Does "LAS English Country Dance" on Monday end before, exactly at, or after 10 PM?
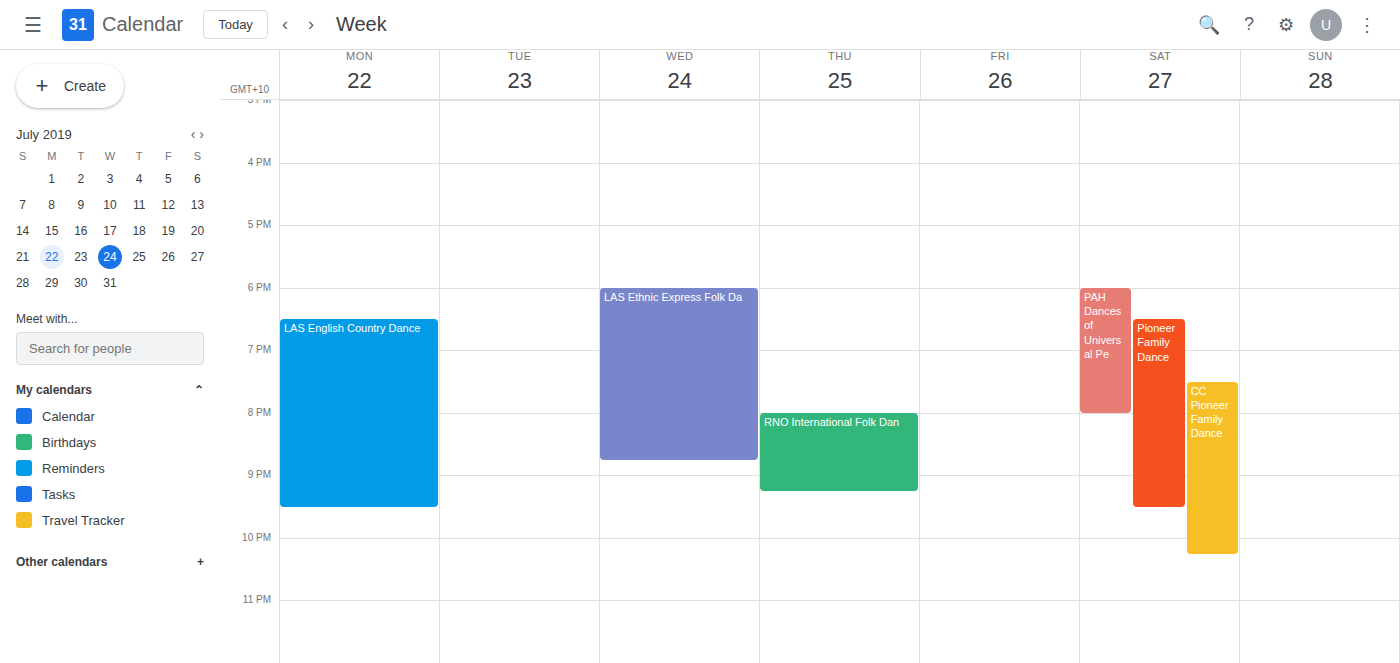
9:30 PM -- before 10 PM, 30 minutes above the 10 PM line.